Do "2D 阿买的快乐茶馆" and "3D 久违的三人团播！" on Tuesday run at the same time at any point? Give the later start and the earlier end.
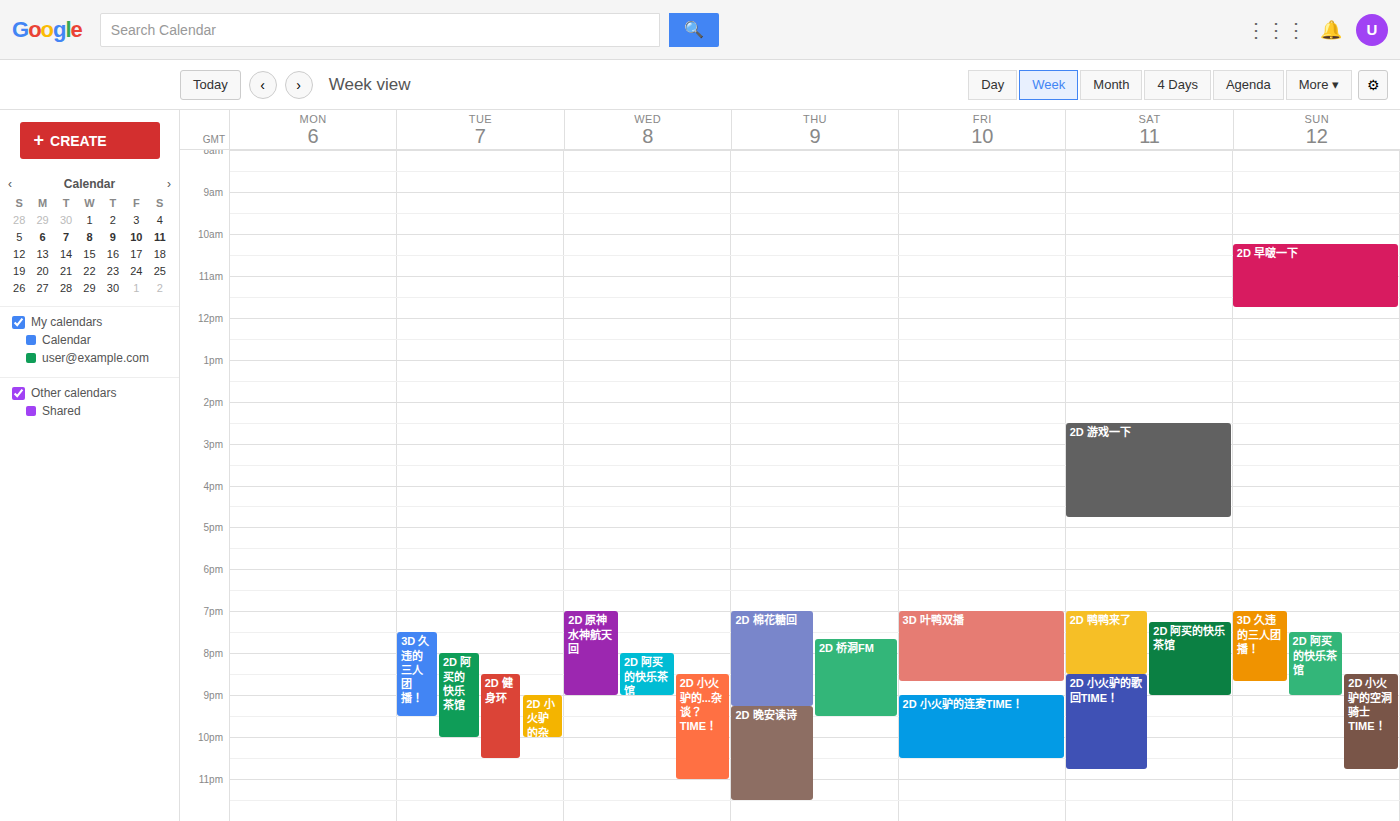
"2D 阿买的快乐茶馆" starts at 8:00 PM, before "3D 久违的三人团播！" ends at 9:30 PM -- they overlap.